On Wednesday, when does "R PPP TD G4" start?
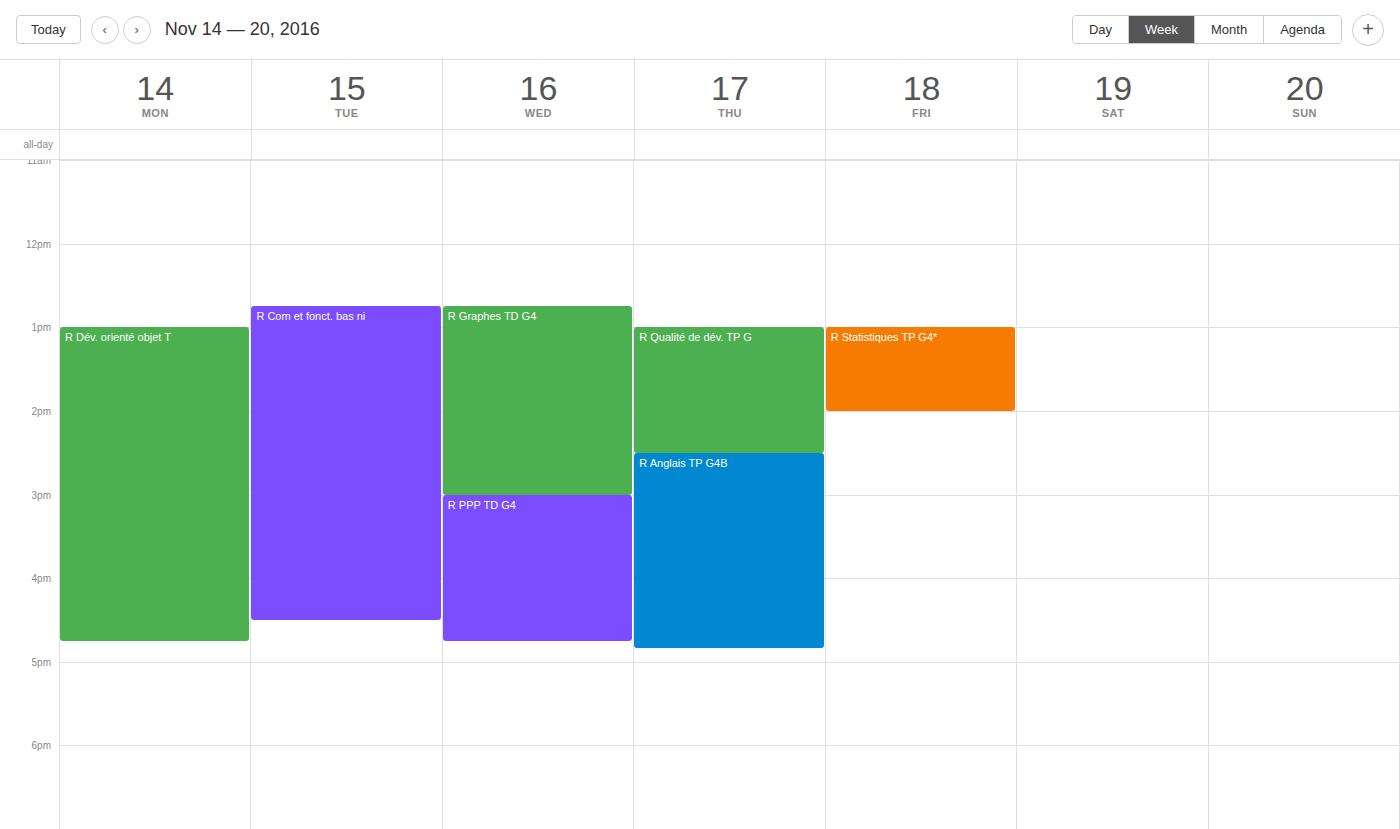
3:00 PM